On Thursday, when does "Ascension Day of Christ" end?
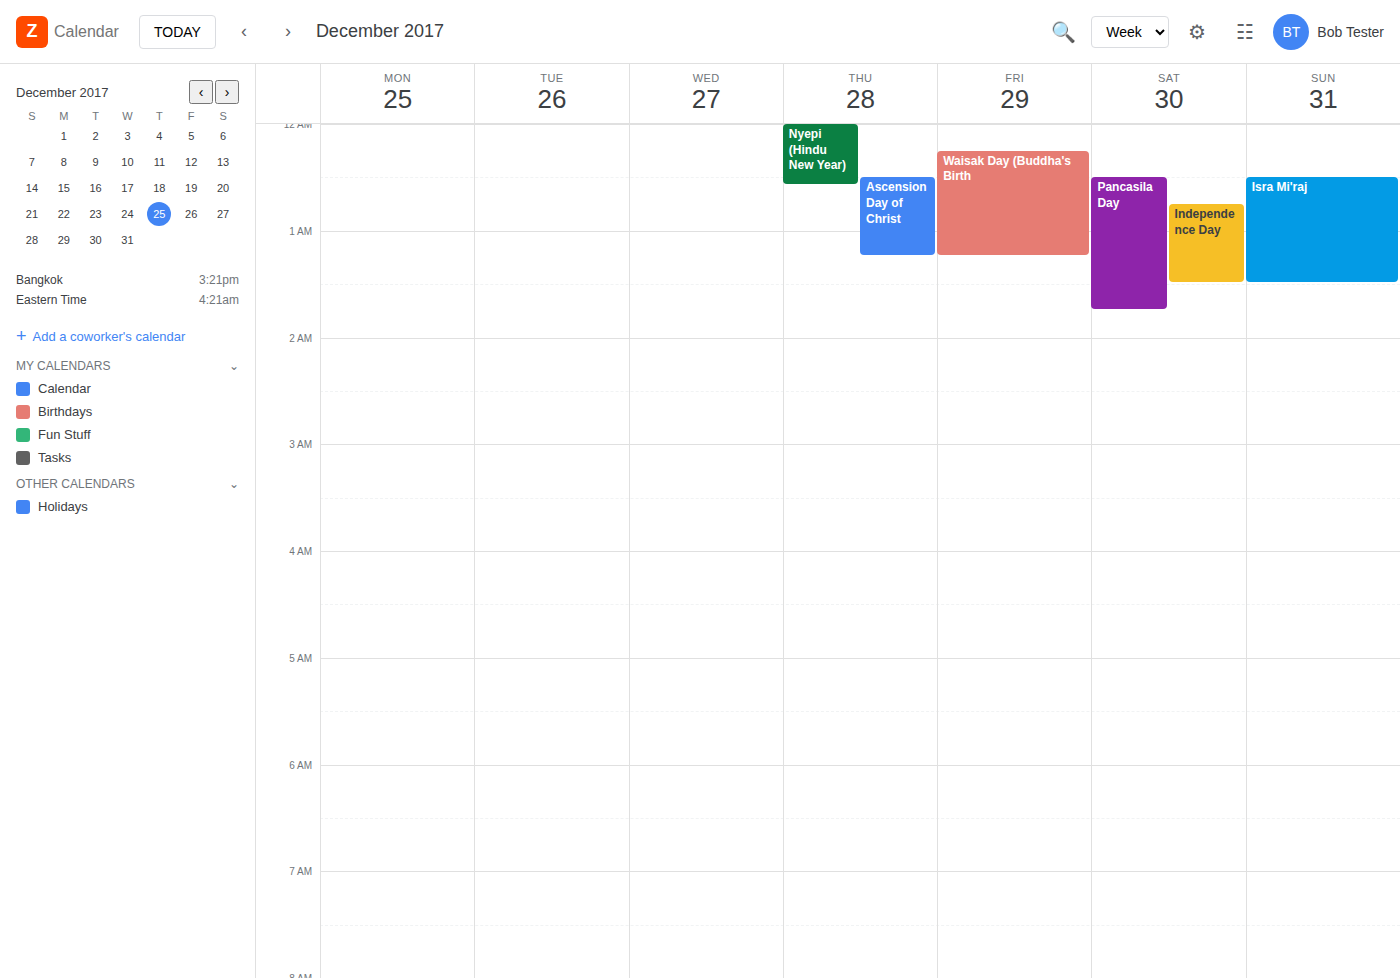
1:15 AM